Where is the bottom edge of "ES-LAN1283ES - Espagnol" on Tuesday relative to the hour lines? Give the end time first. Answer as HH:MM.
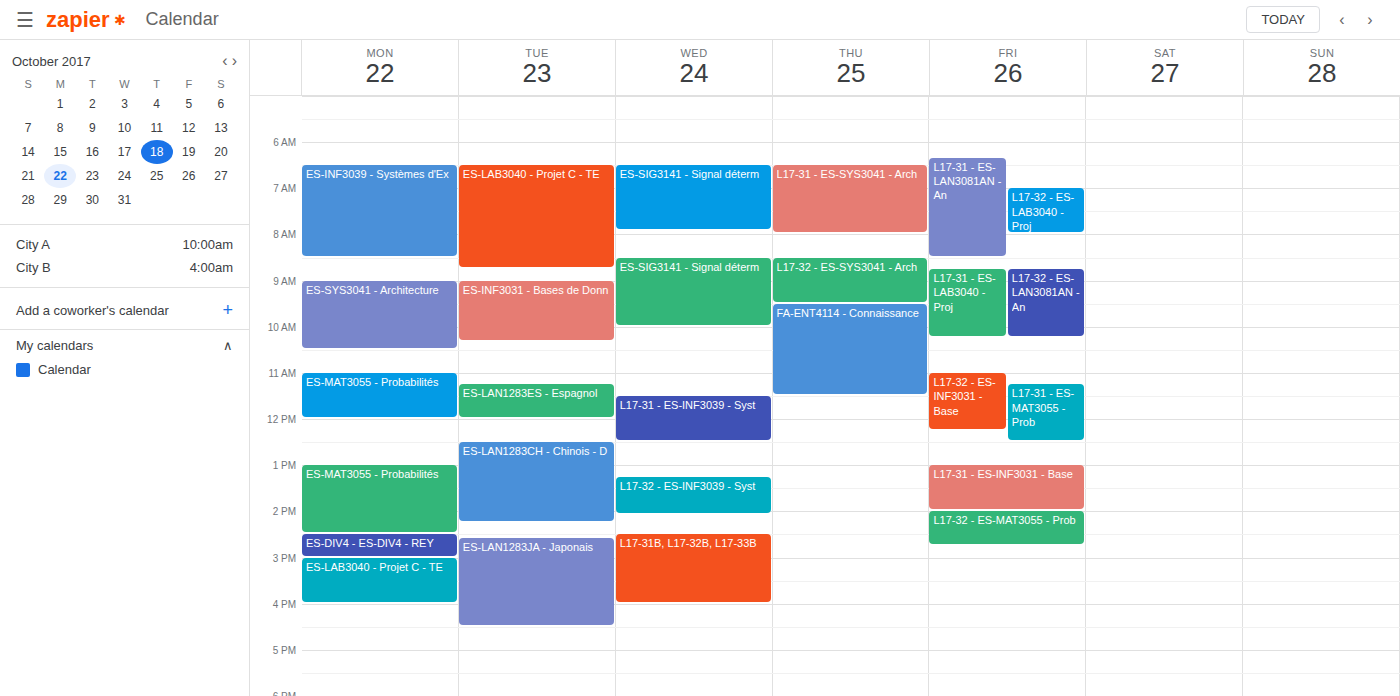
12:00 -- exactly on the 12:00 line.